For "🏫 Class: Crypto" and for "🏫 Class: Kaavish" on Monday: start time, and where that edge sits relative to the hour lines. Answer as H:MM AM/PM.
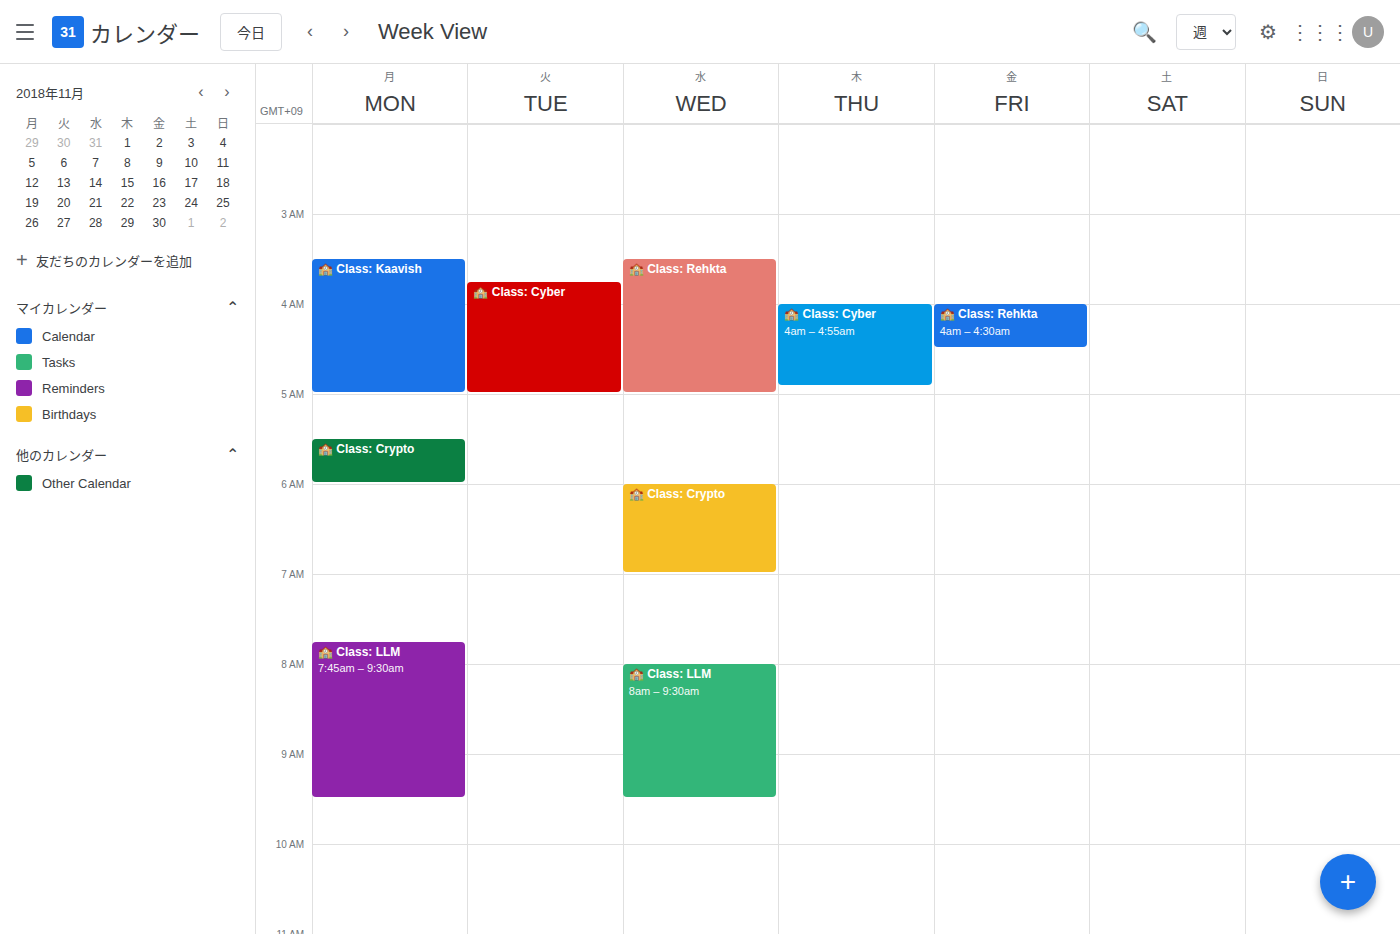
"🏫 Class: Crypto": 5:30 AM, halfway between the 5 AM and 6 AM lines. "🏫 Class: Kaavish": 3:30 AM, halfway between the 3 AM and 4 AM lines.